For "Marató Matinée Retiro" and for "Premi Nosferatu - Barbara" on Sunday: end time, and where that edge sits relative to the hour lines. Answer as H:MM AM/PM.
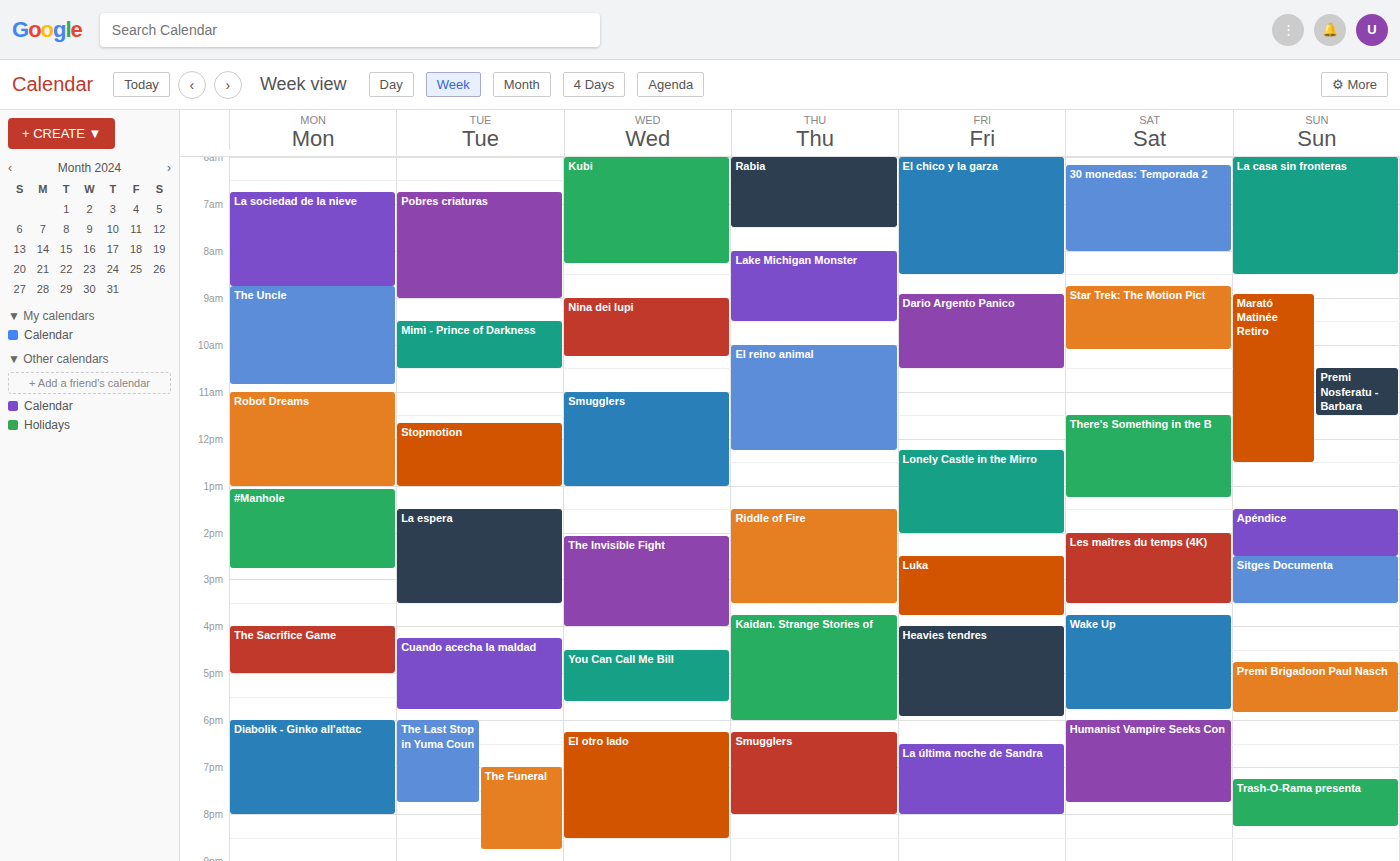
"Marató Matinée Retiro": 12:30 PM, halfway between the 12 PM and 1 PM lines. "Premi Nosferatu - Barbara": 11:30 AM, halfway between the 11 AM and 12 PM lines.